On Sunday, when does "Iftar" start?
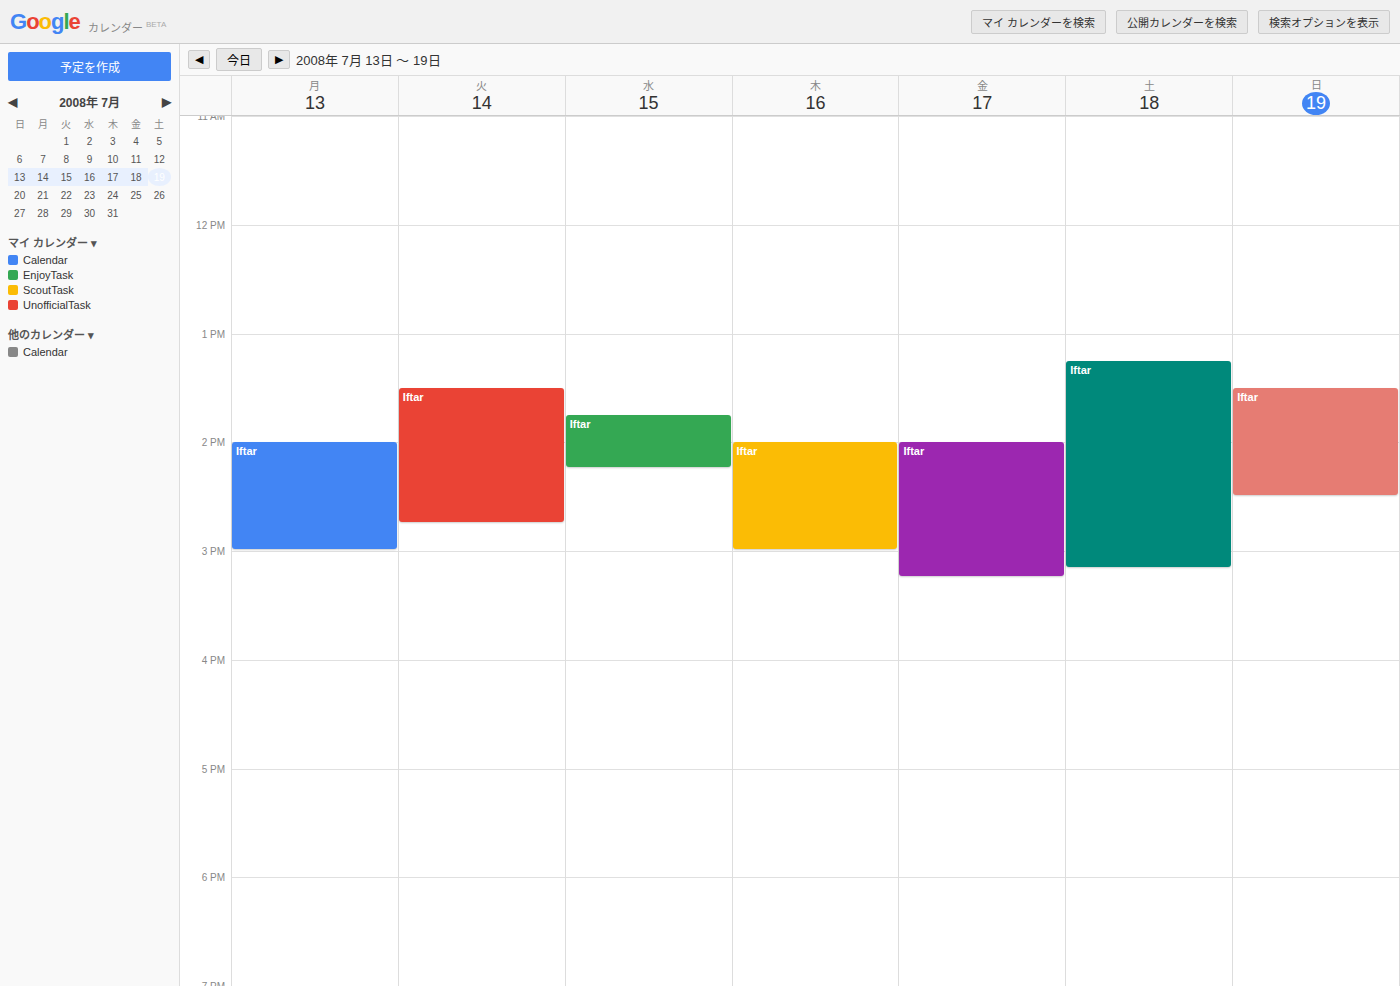
1:30 PM